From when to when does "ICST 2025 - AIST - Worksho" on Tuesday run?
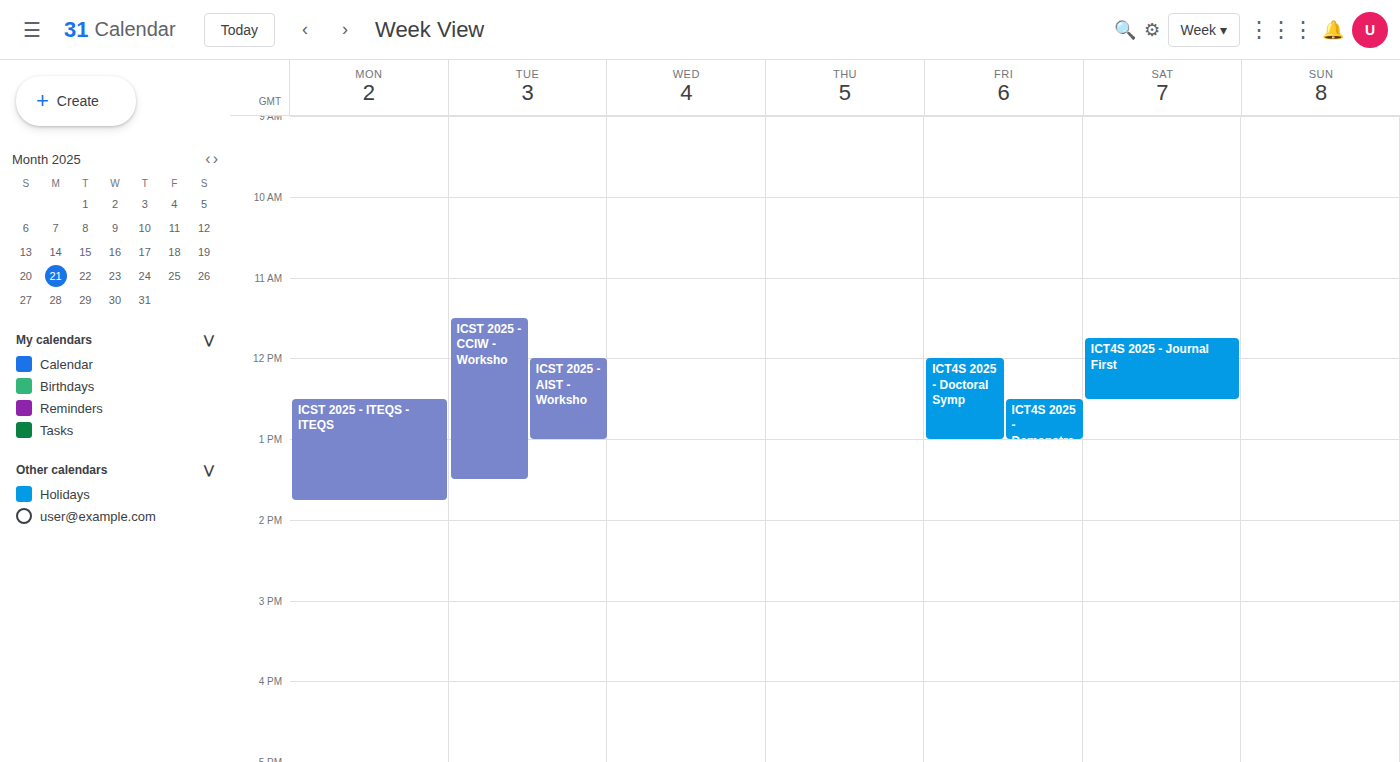
12:00 PM to 1:00 PM